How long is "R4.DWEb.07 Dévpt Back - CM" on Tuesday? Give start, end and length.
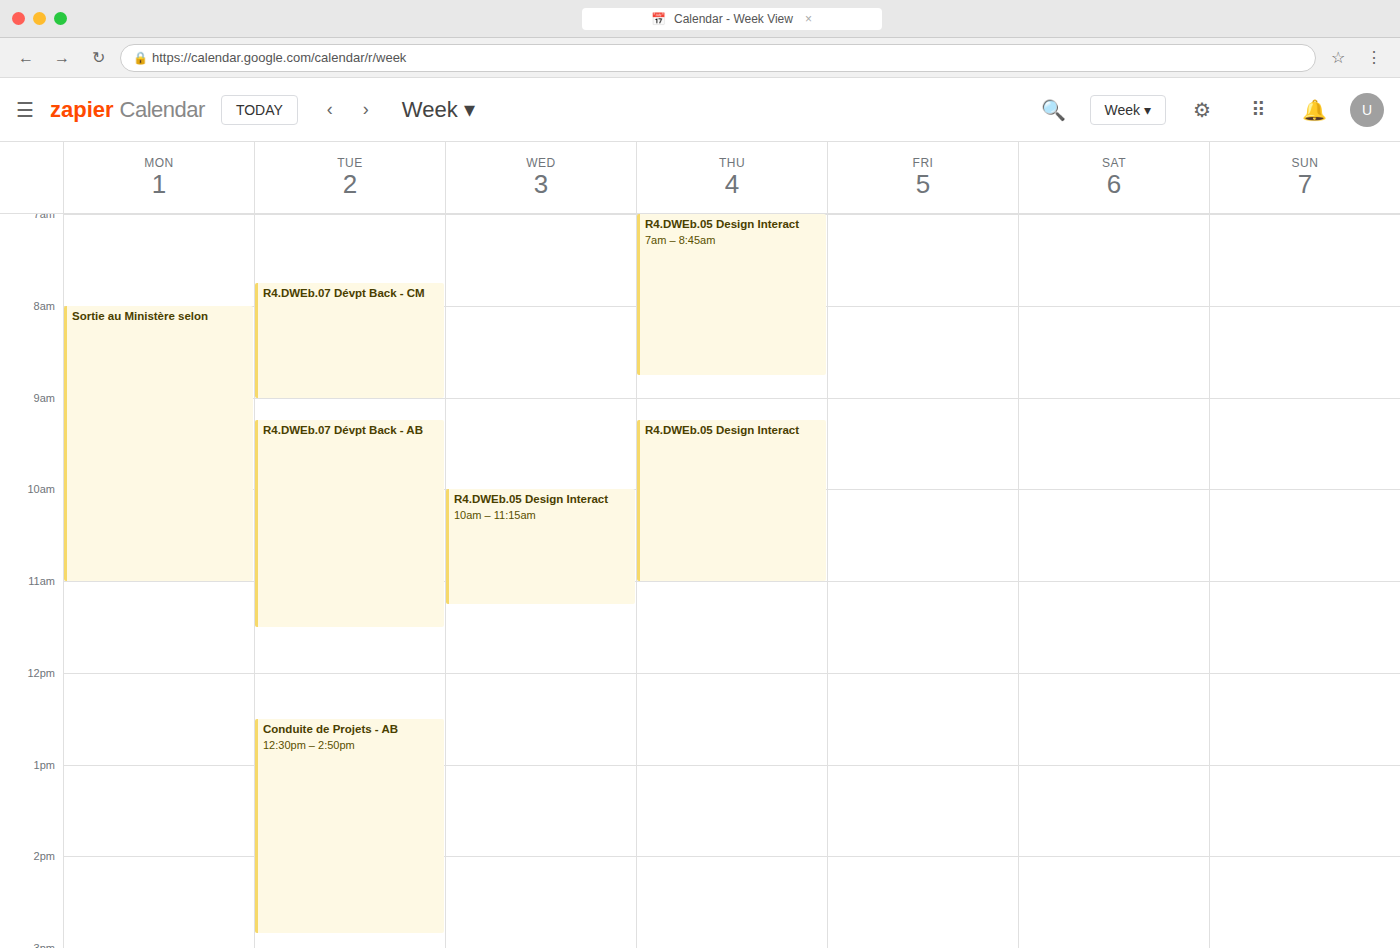
7:45 AM to 9:00 AM, 1 hour 15 minutes